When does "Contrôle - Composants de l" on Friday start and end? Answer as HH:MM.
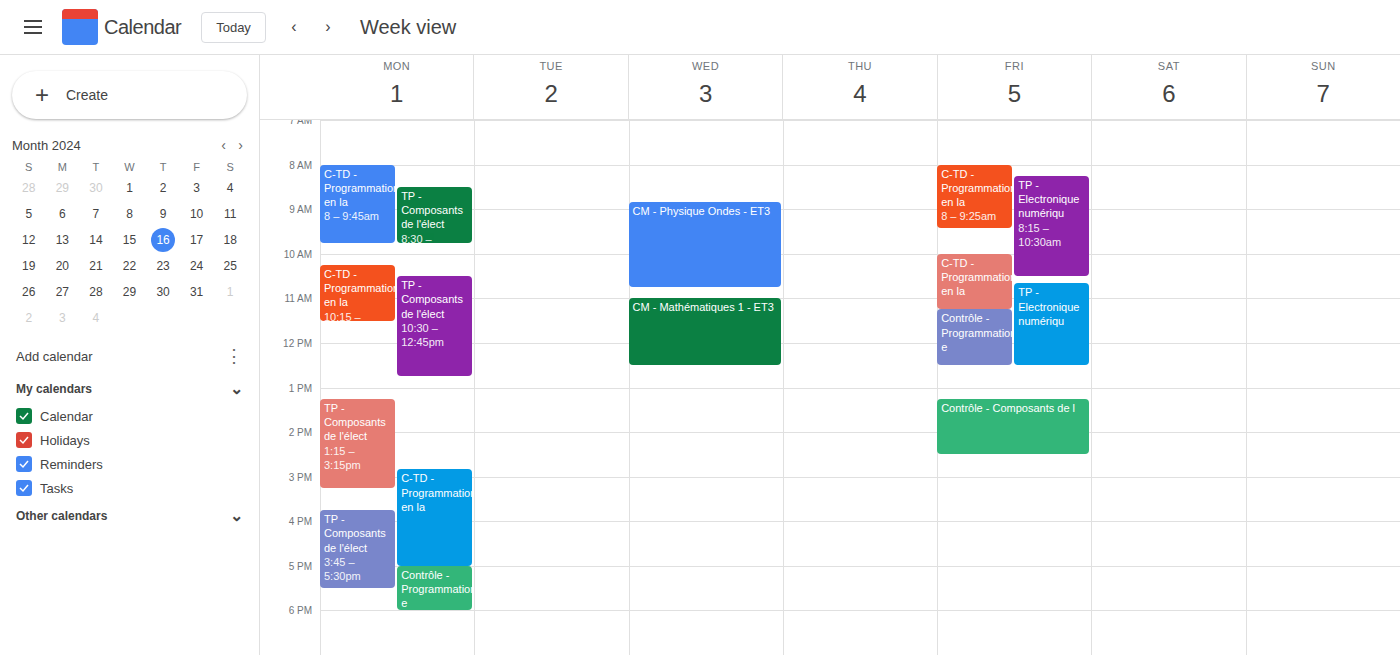
13:15 to 14:30